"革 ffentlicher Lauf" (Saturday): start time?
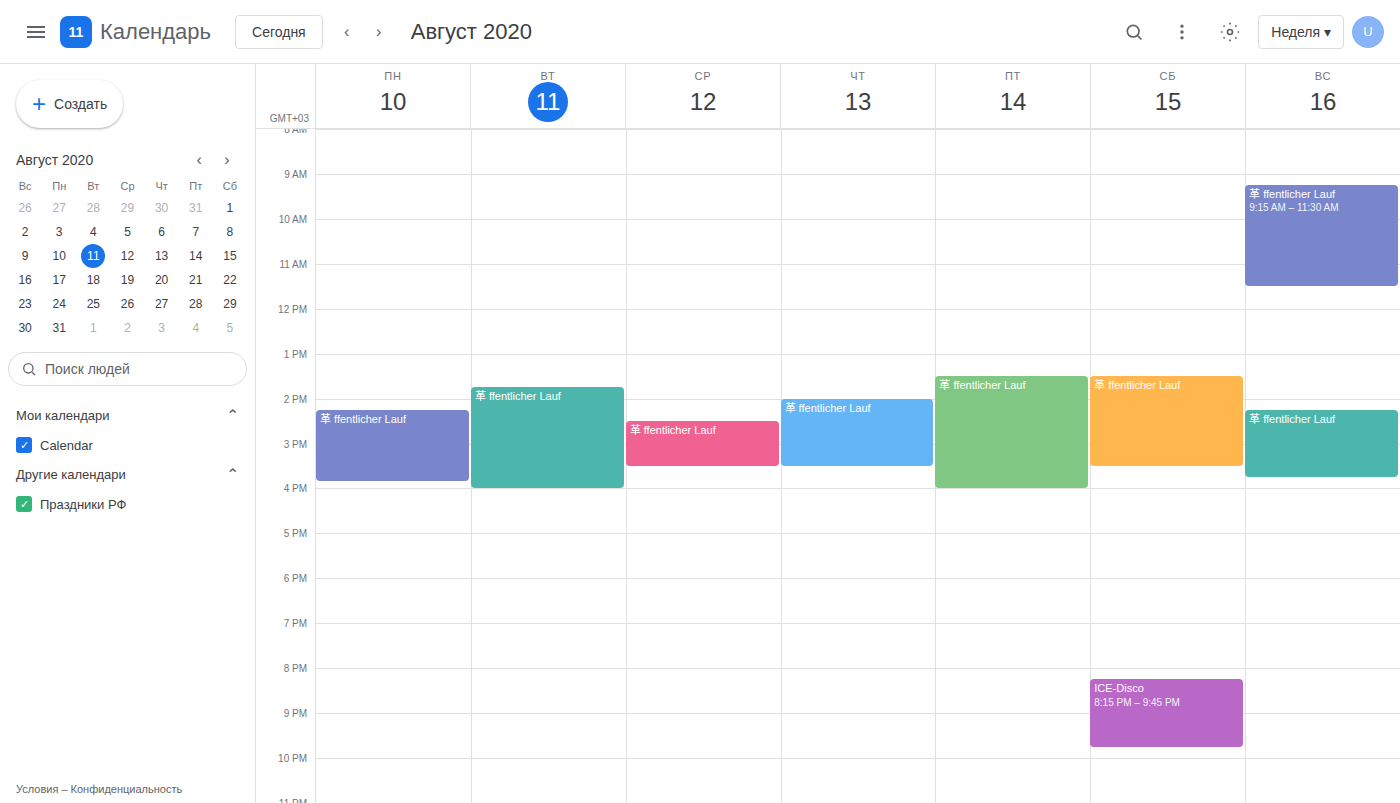
1:30 PM